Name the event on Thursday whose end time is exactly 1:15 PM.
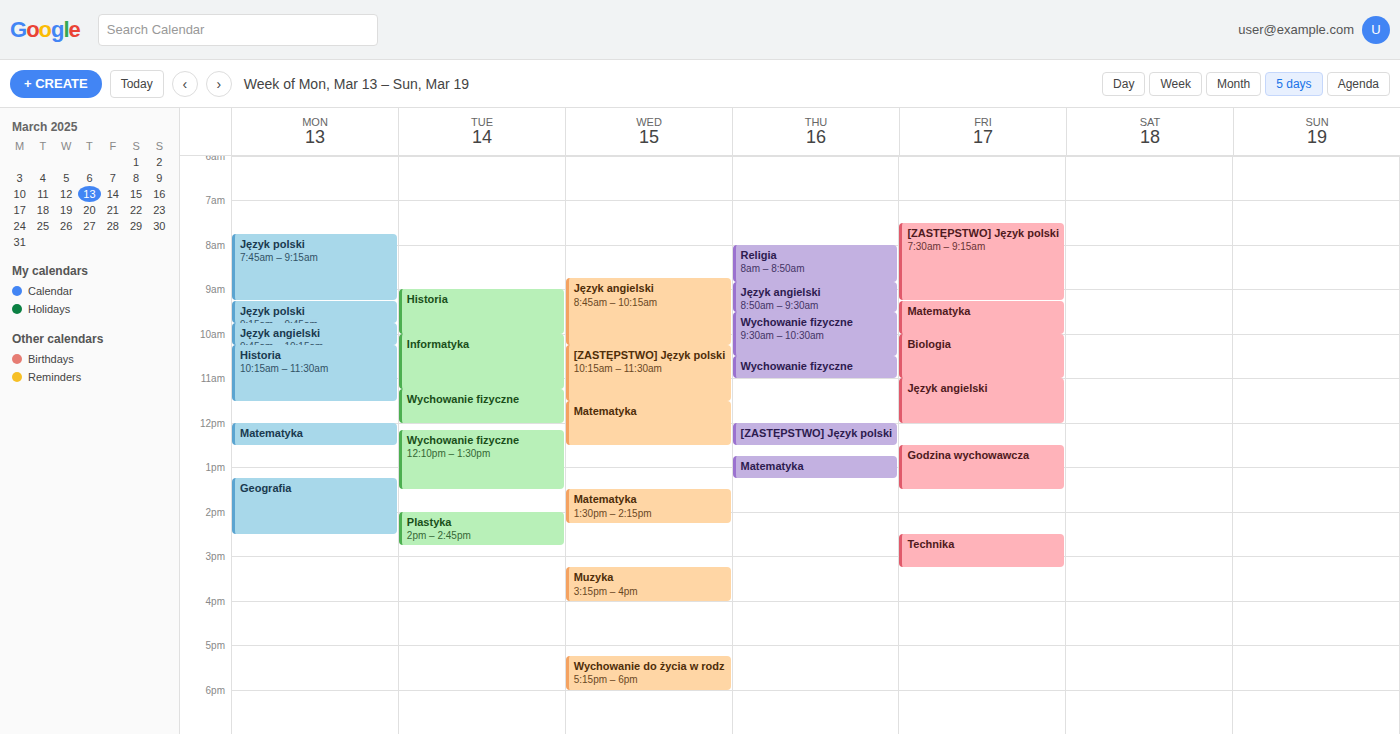
"Matematyka"